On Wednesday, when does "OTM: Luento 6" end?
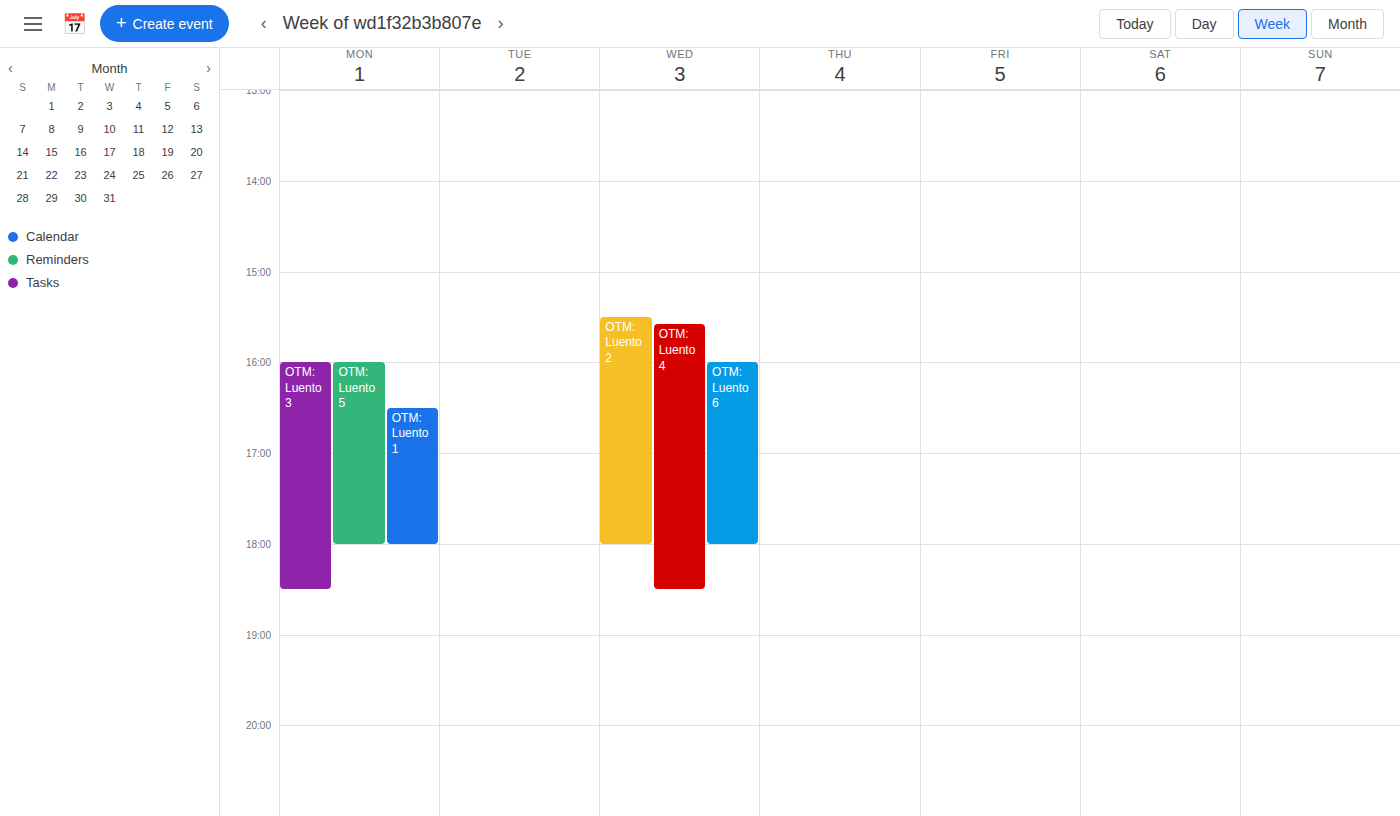
6:00 PM